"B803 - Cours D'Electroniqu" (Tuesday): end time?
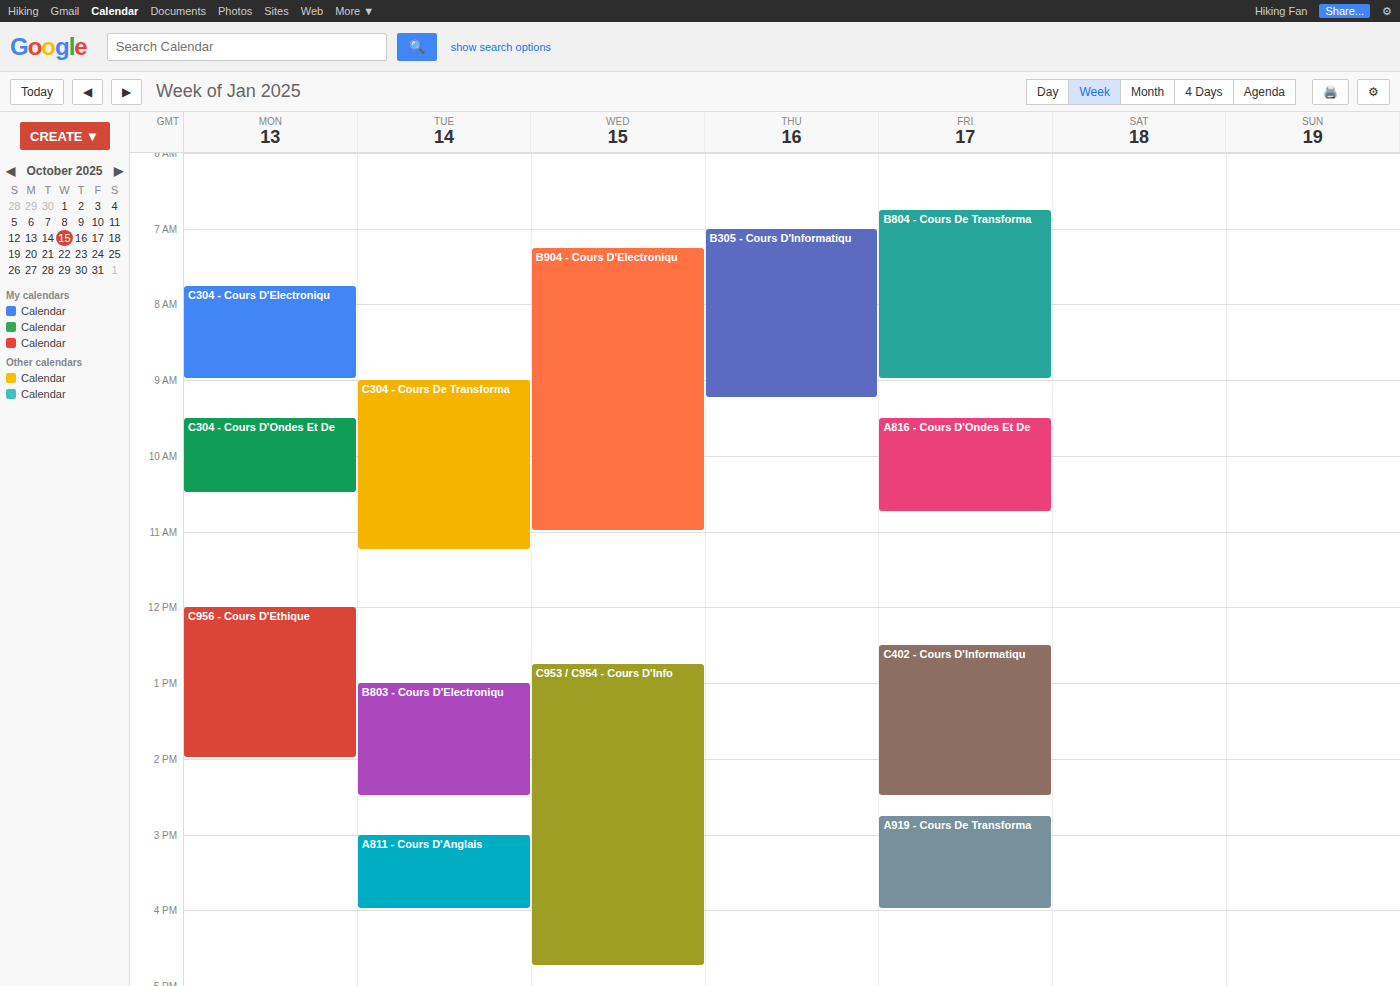
2:30 PM